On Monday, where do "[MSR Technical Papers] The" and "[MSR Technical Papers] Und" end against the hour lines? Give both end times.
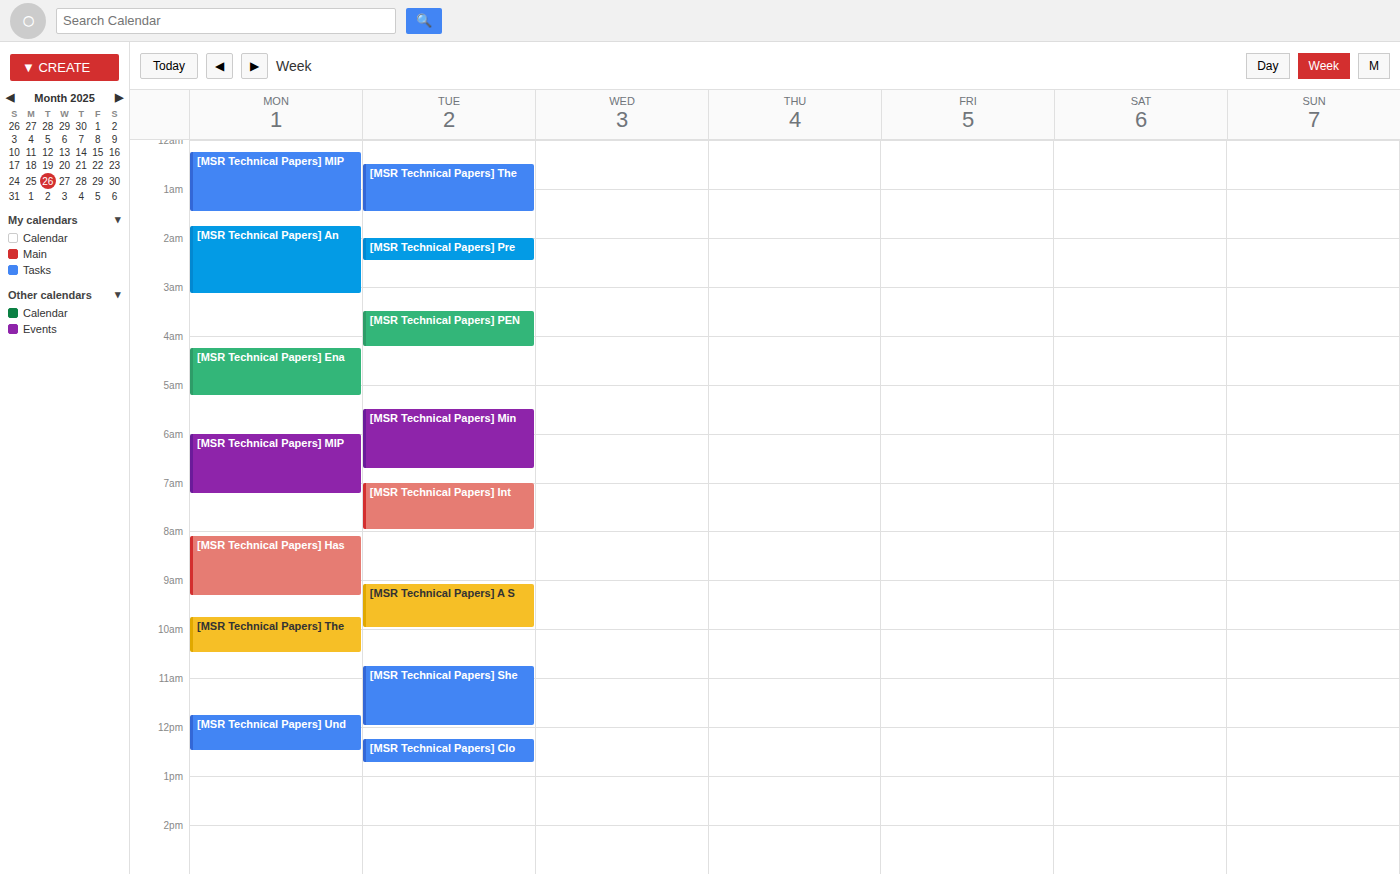
"[MSR Technical Papers] The": 10:30 AM, halfway between the 10 AM and 11 AM lines. "[MSR Technical Papers] Und": 12:30 PM, halfway between the 12 PM and 1 PM lines.